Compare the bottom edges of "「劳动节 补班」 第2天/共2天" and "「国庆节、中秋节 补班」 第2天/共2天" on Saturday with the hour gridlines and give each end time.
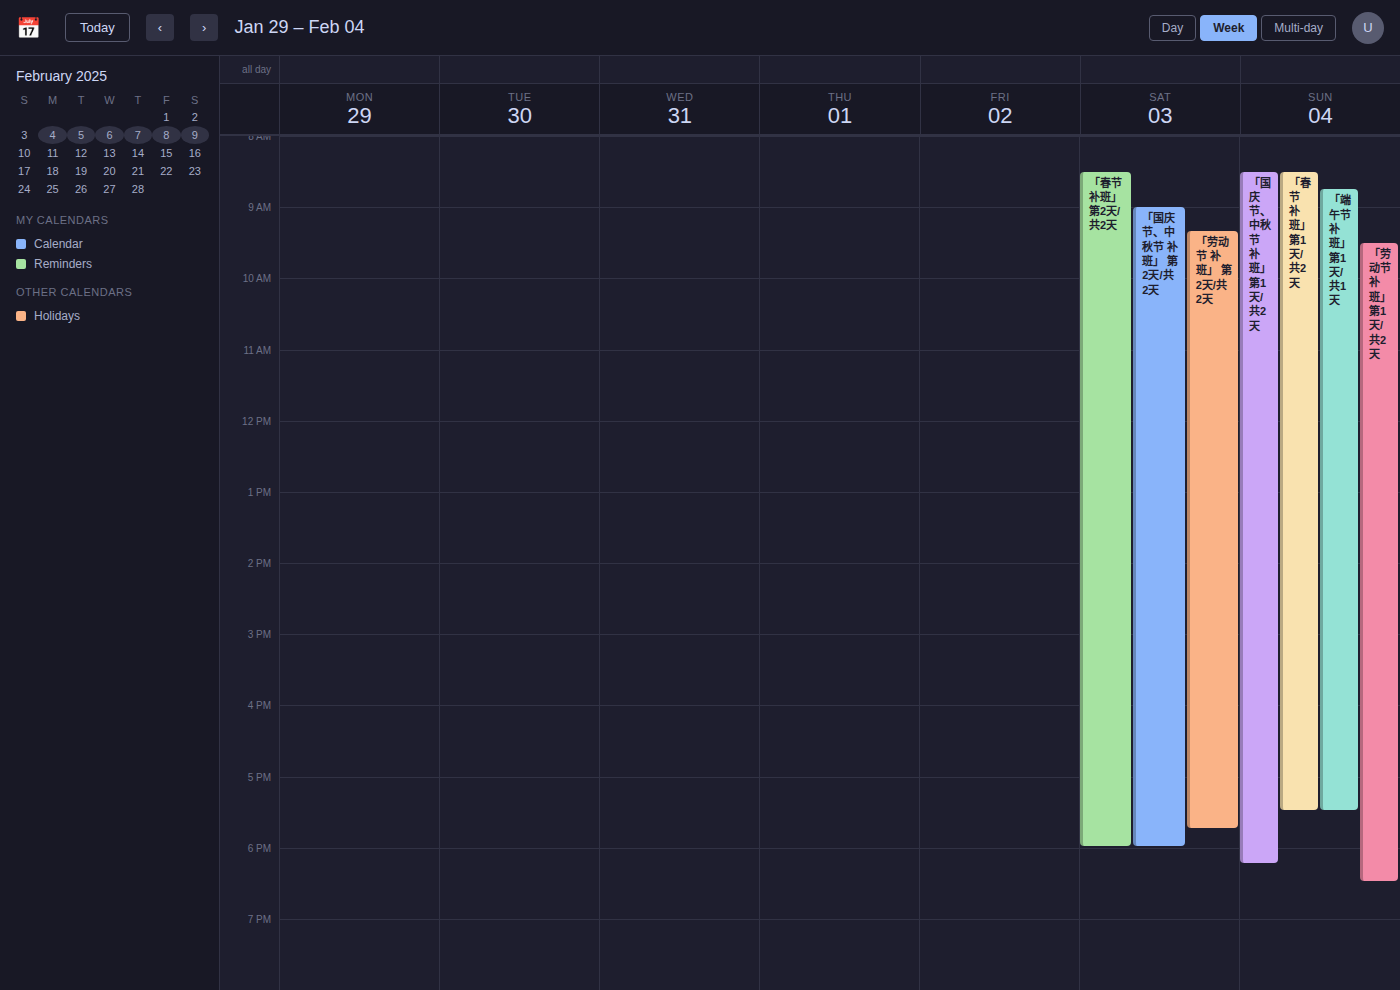
"「劳动节 补班」 第2天/共2天": 5:45 PM, neither: three quarters of the way from the 5 PM line to the 6 PM line. "「国庆节、中秋节 补班」 第2天/共2天": 6:00 PM, exactly on the 6 PM line.